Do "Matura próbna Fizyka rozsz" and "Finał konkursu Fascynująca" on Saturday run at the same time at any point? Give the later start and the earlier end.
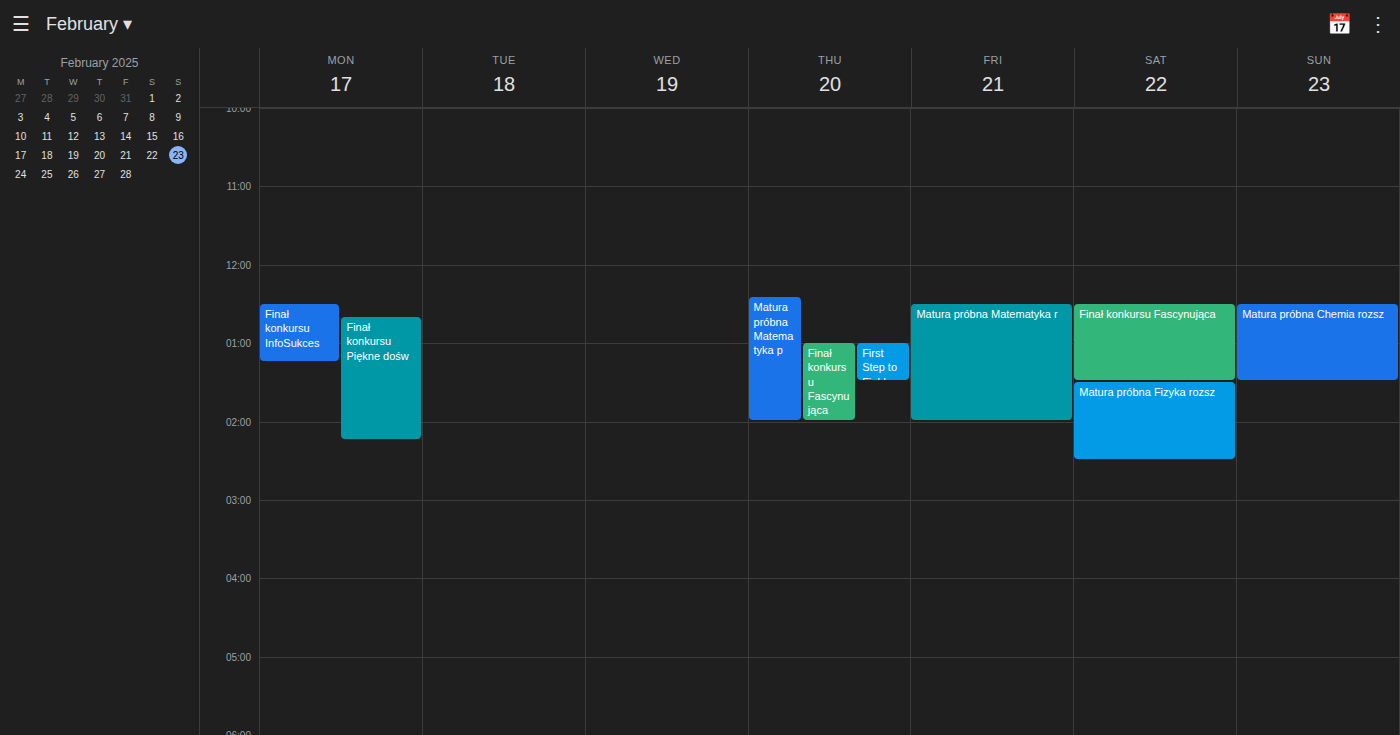
"Finał konkursu Fascynująca" ends at 13:30, exactly when "Matura próbna Fizyka rozsz" starts -- they touch but do not overlap.